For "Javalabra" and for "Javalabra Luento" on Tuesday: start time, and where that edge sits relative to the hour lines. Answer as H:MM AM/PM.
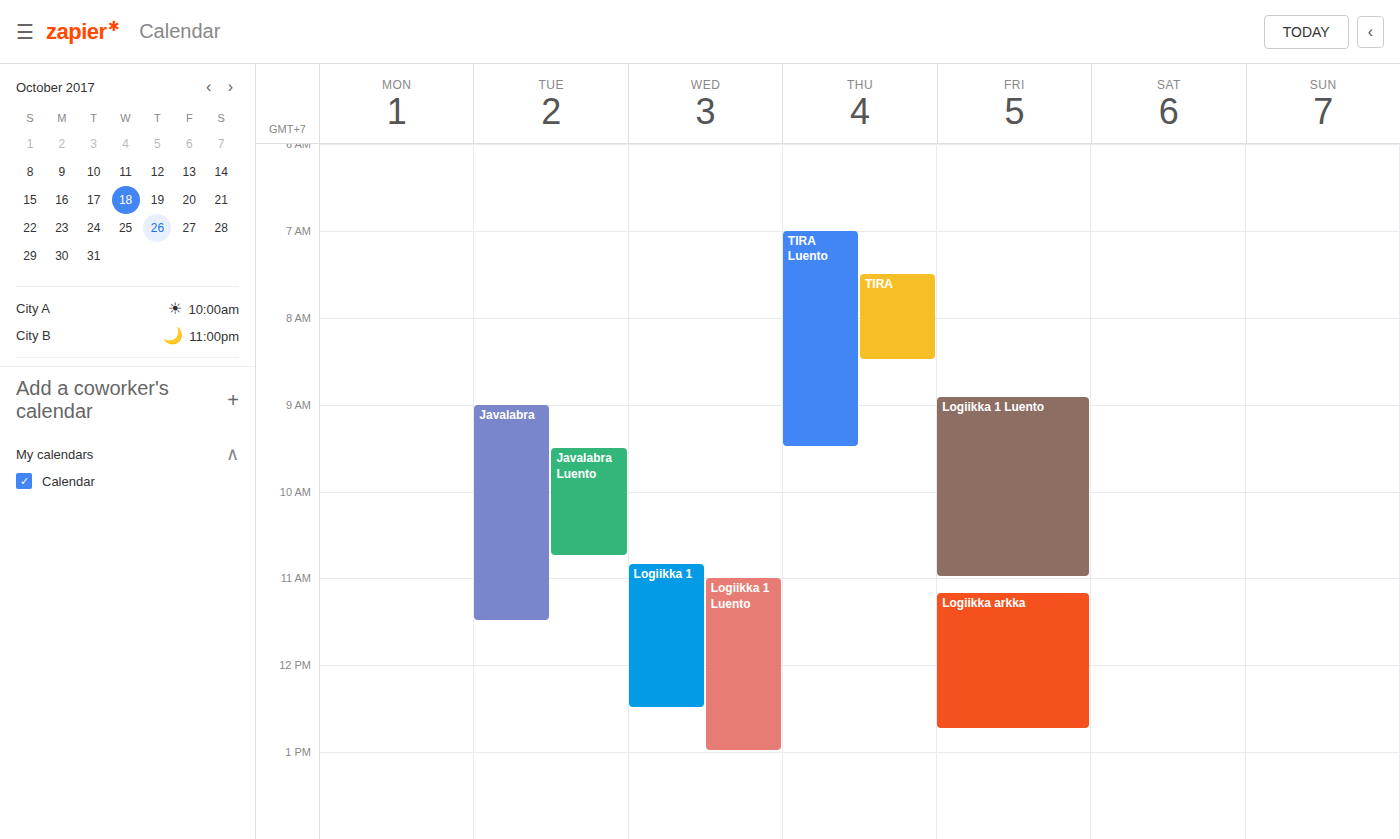
"Javalabra": 9:00 AM, exactly on the 9 AM line. "Javalabra Luento": 9:30 AM, halfway between the 9 AM and 10 AM lines.